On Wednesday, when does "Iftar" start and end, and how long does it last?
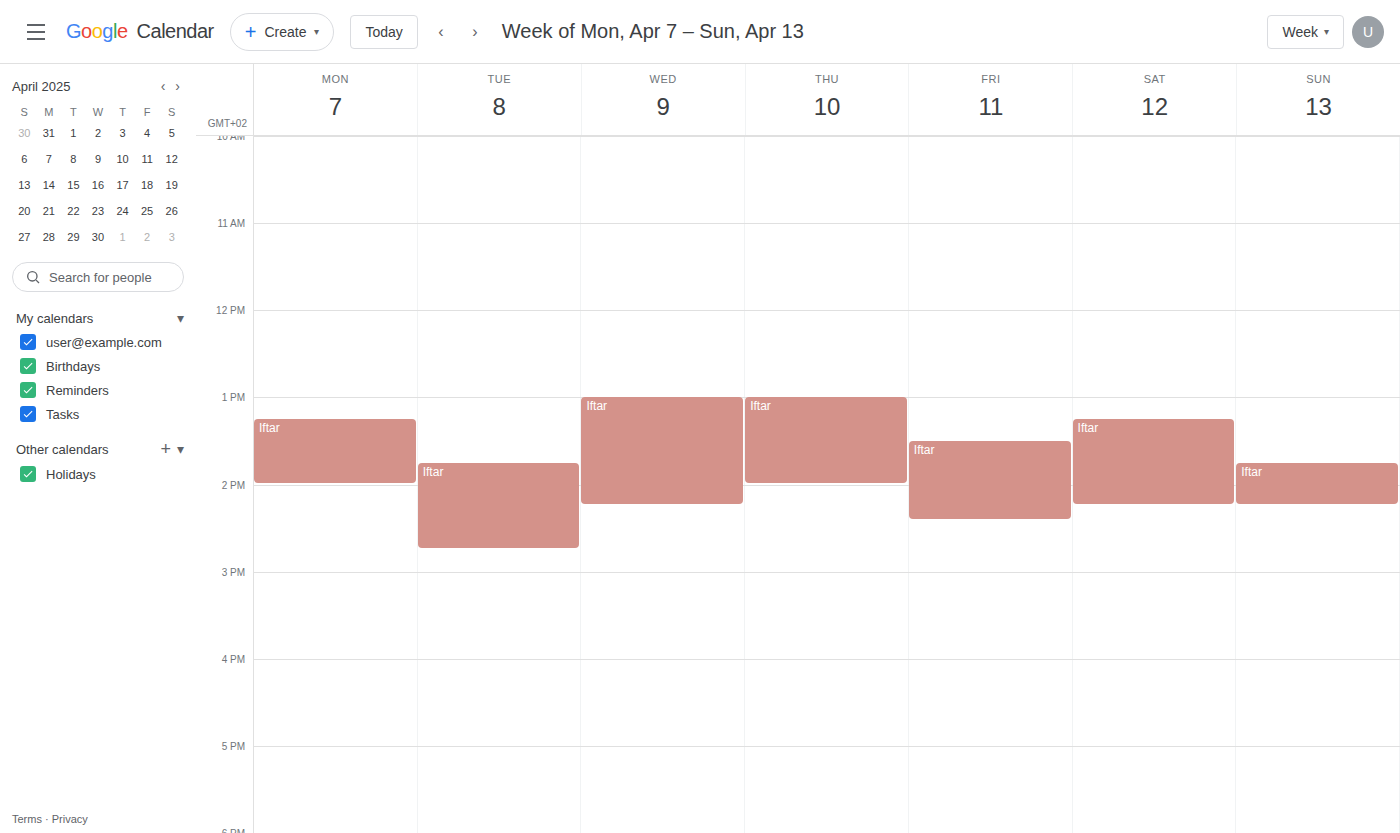
1:00 PM to 2:15 PM, 1 hour 15 minutes